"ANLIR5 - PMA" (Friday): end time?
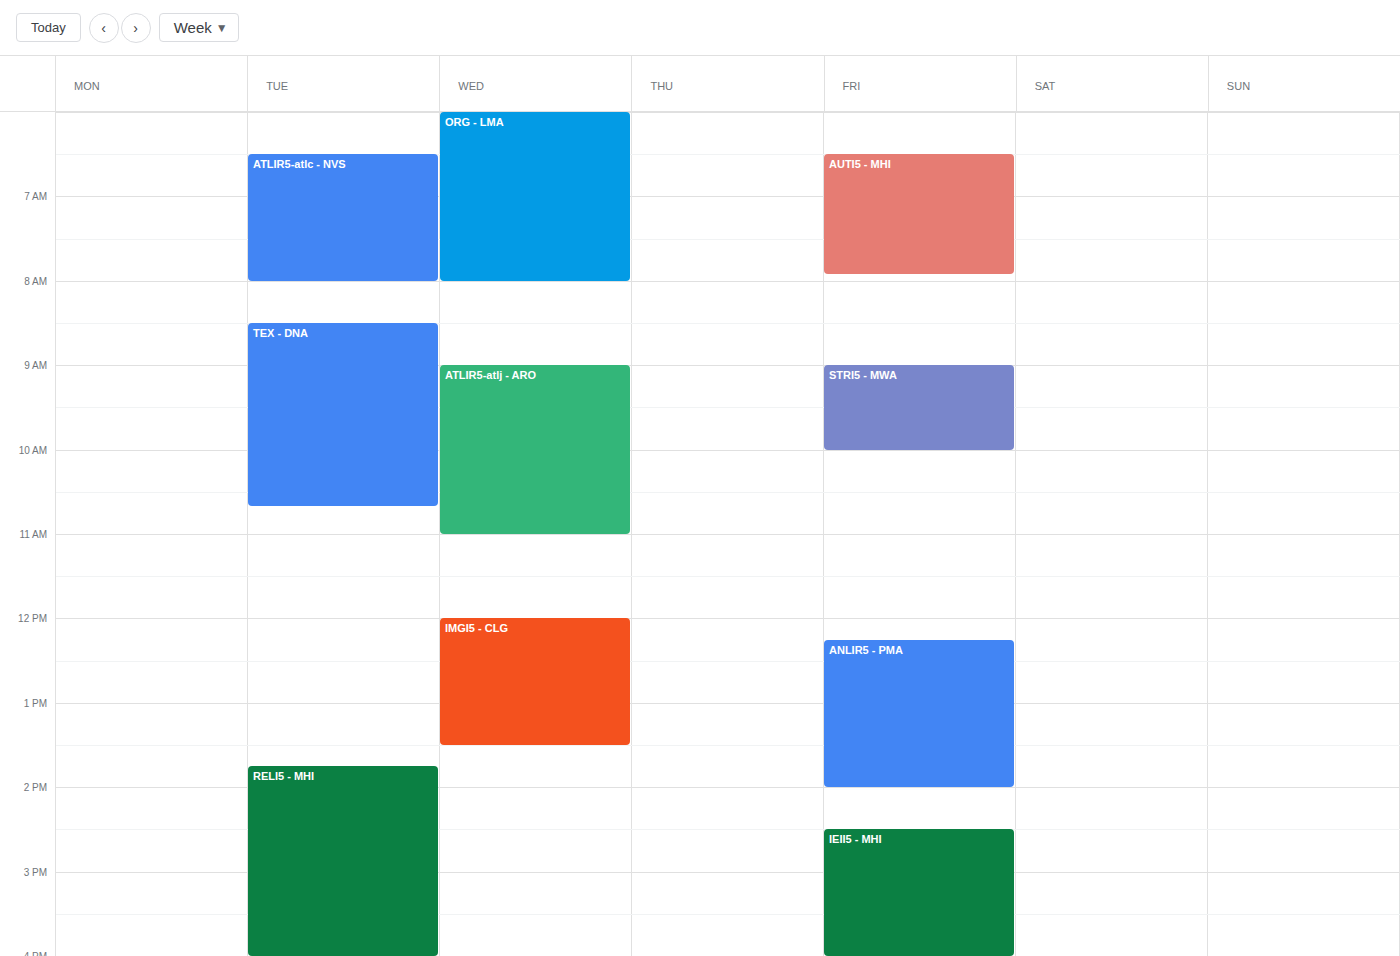
2:00 PM